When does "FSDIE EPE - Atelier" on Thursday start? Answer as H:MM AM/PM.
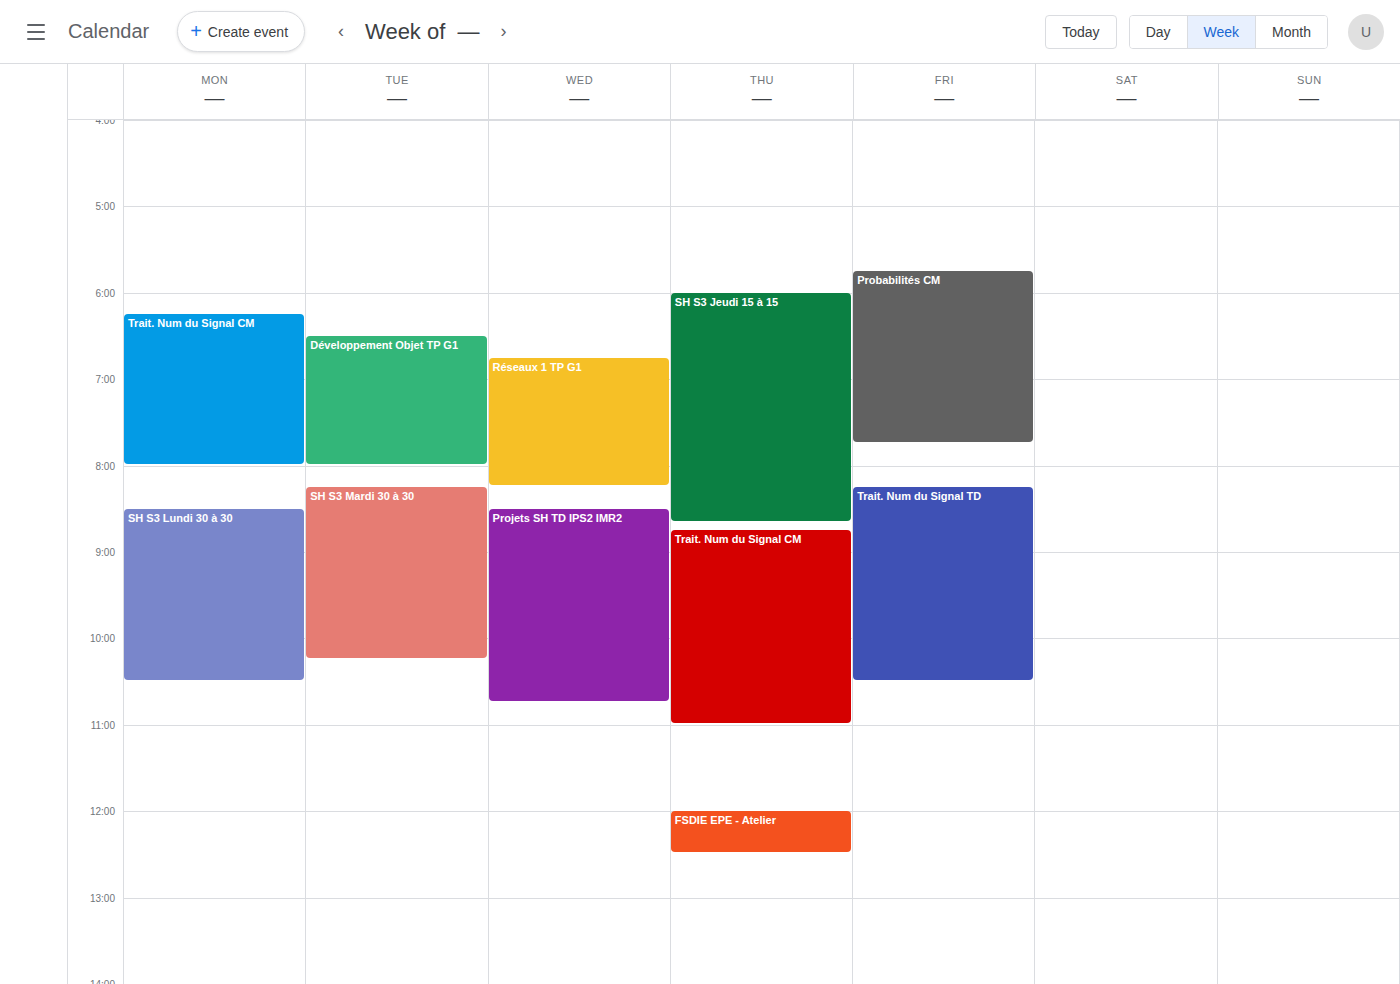
12:00 PM